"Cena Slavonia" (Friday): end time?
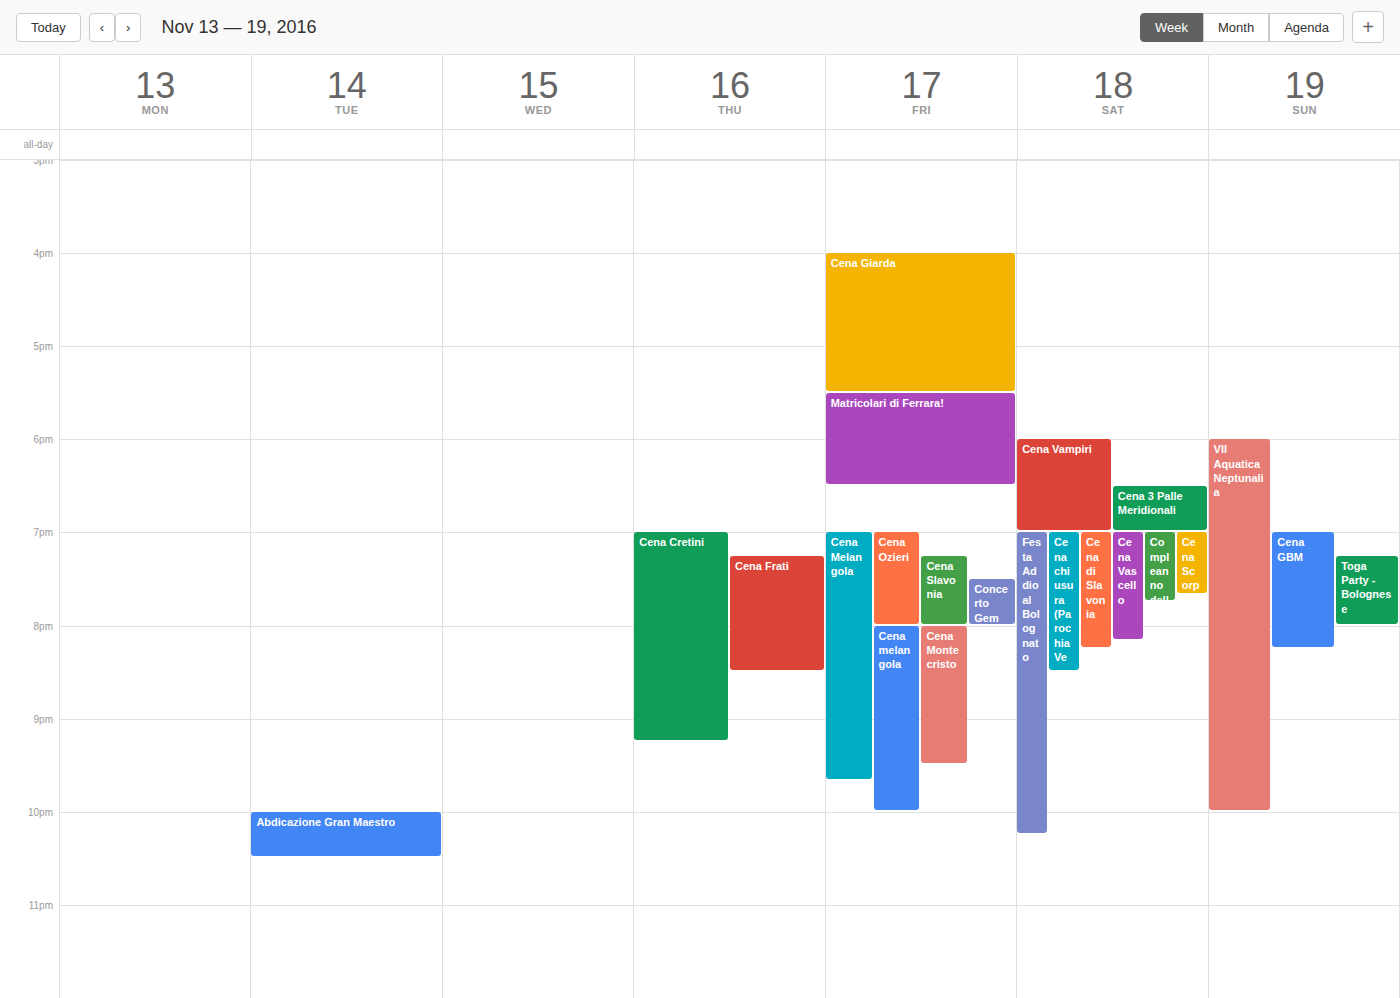
8:00 PM